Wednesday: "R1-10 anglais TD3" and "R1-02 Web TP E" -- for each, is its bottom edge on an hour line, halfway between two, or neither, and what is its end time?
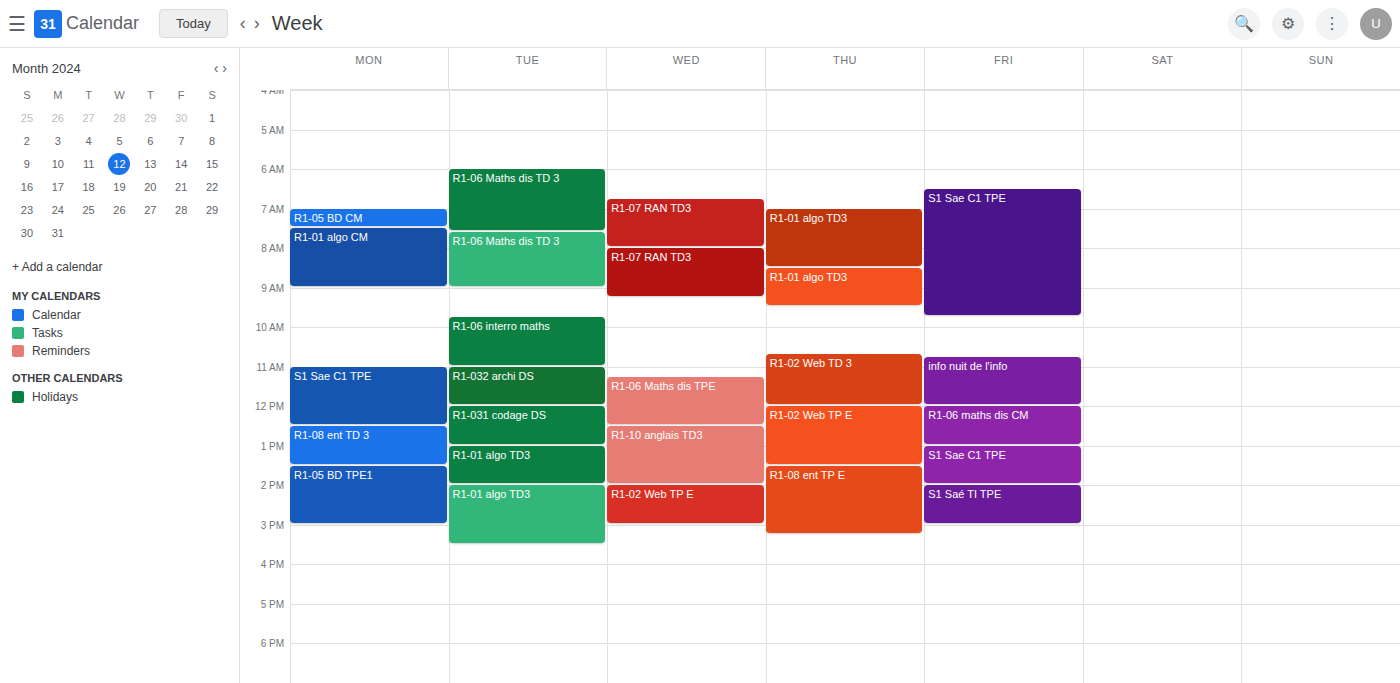
"R1-10 anglais TD3": 2:00 PM, exactly on the 2 PM line. "R1-02 Web TP E": 3:00 PM, exactly on the 3 PM line.